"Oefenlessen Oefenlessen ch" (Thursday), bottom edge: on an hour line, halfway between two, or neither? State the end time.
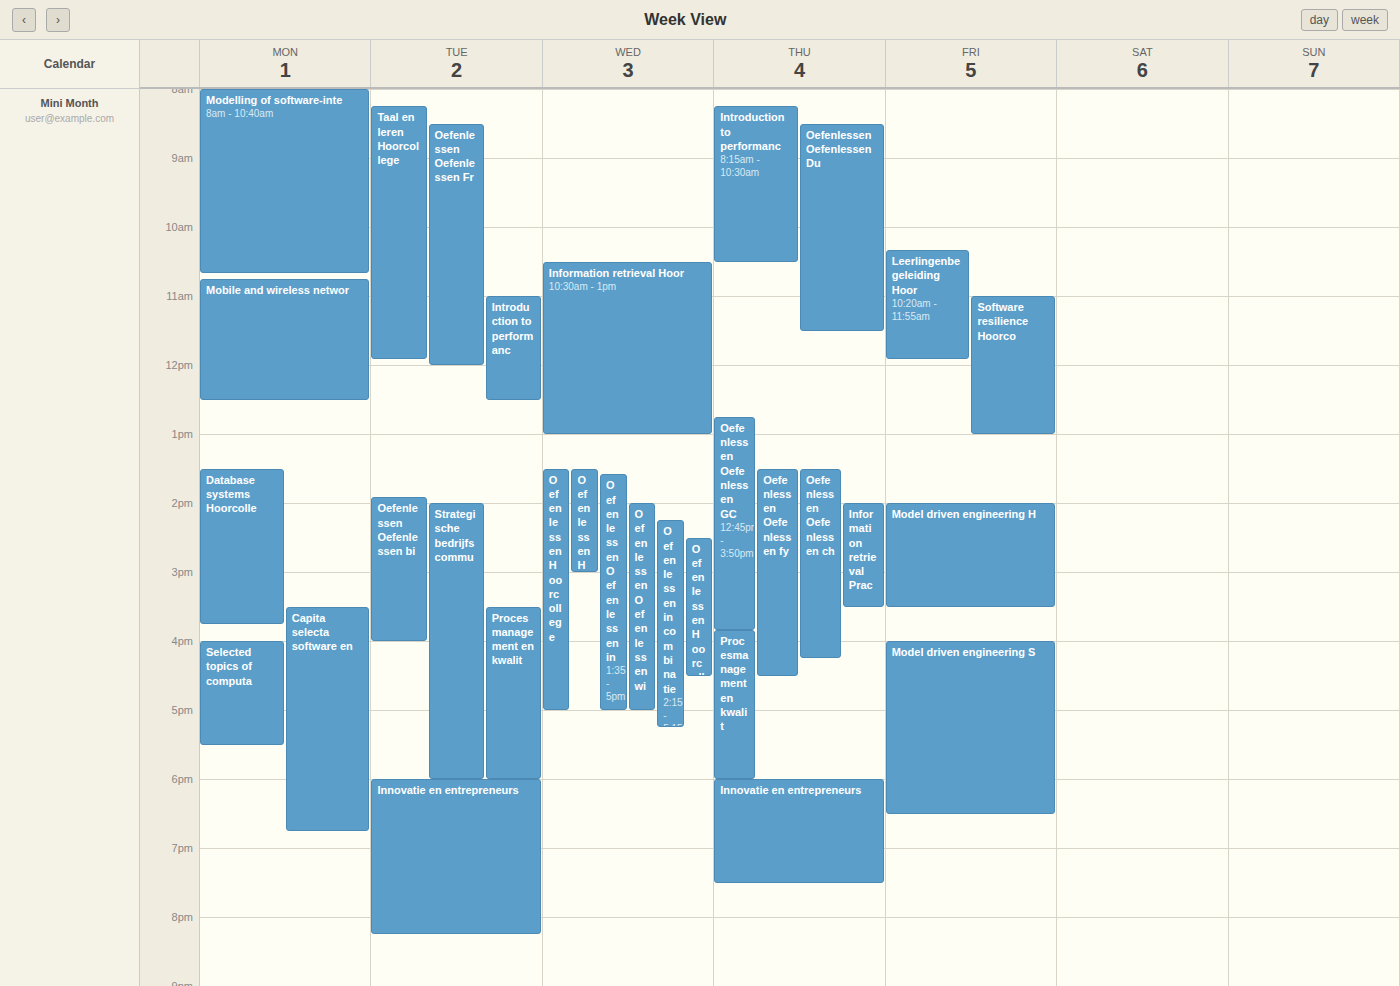
4:15 PM -- neither: a quarter of the way from the 4 PM line to the 5 PM line.